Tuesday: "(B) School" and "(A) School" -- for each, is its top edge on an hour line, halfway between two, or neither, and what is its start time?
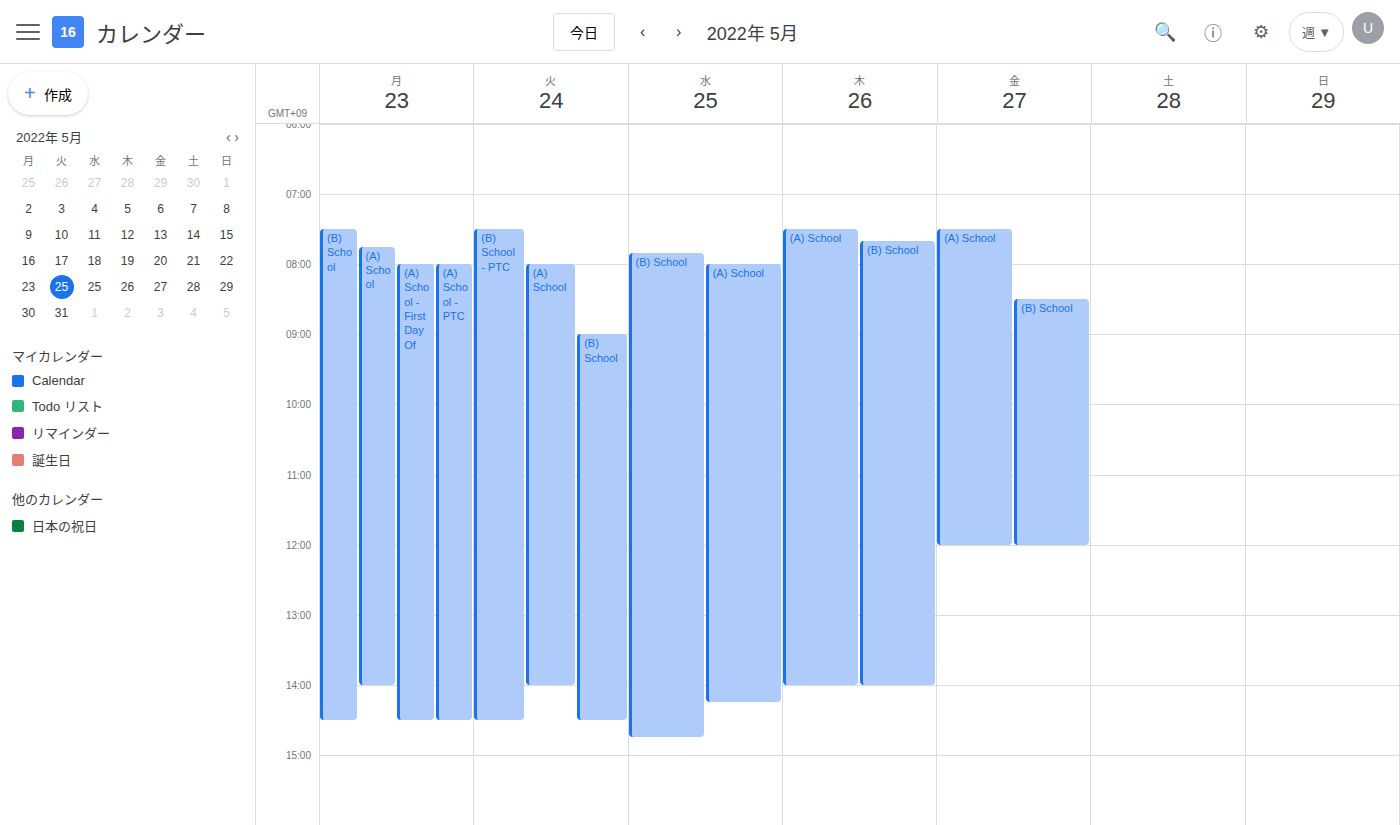
"(B) School": 9:00 AM, exactly on the 9 AM line. "(A) School": 8:00 AM, exactly on the 8 AM line.